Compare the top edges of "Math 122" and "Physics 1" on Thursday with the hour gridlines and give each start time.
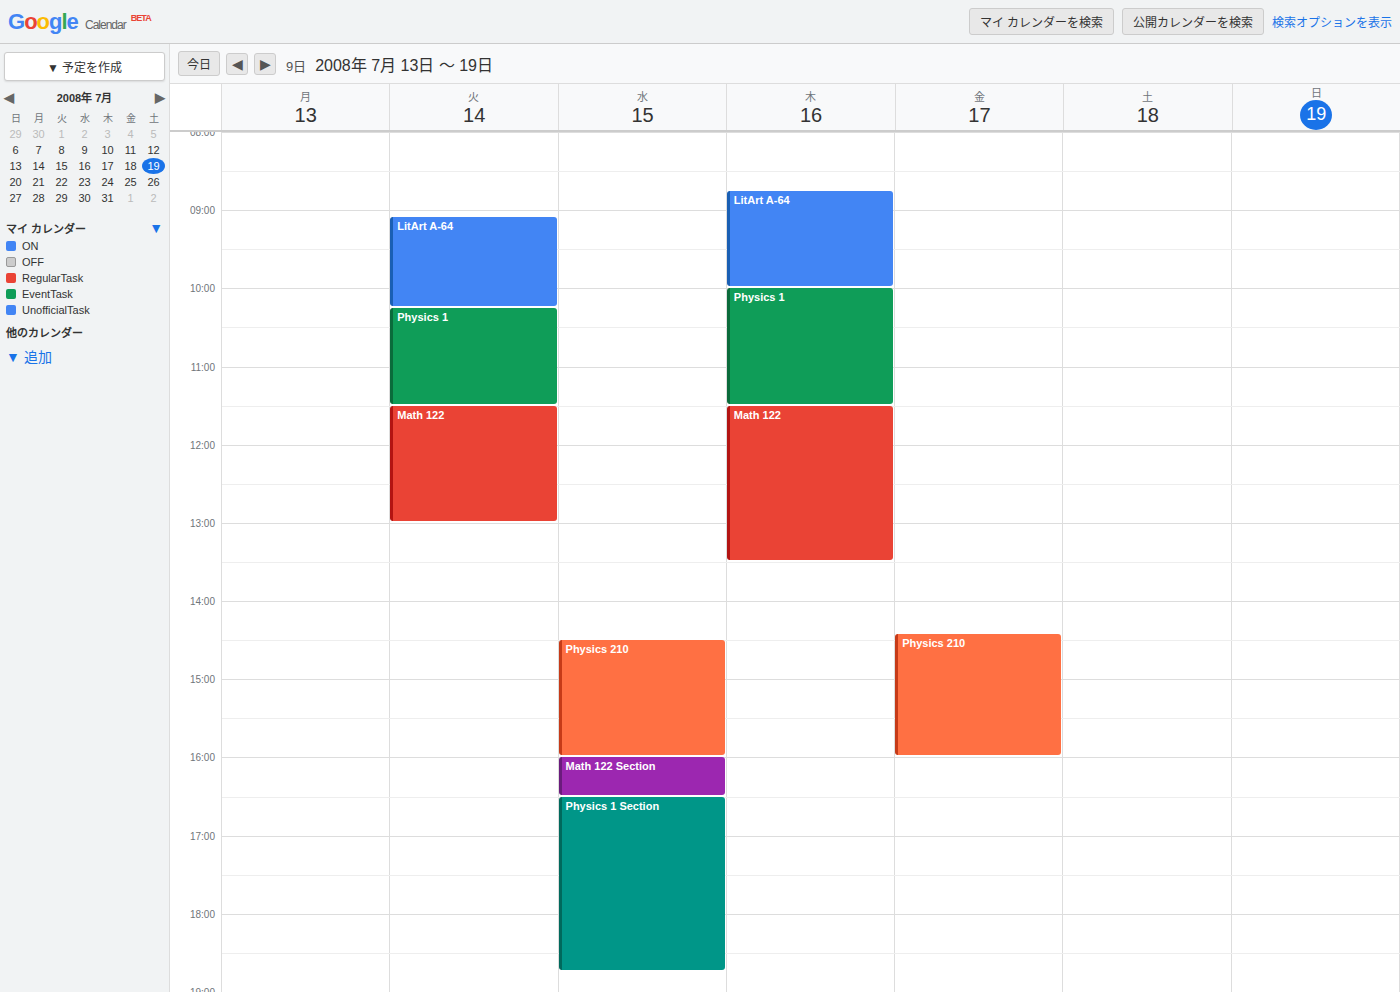
"Math 122": 11:30 AM, halfway between the 11 AM and 12 PM lines. "Physics 1": 10:00 AM, exactly on the 10 AM line.